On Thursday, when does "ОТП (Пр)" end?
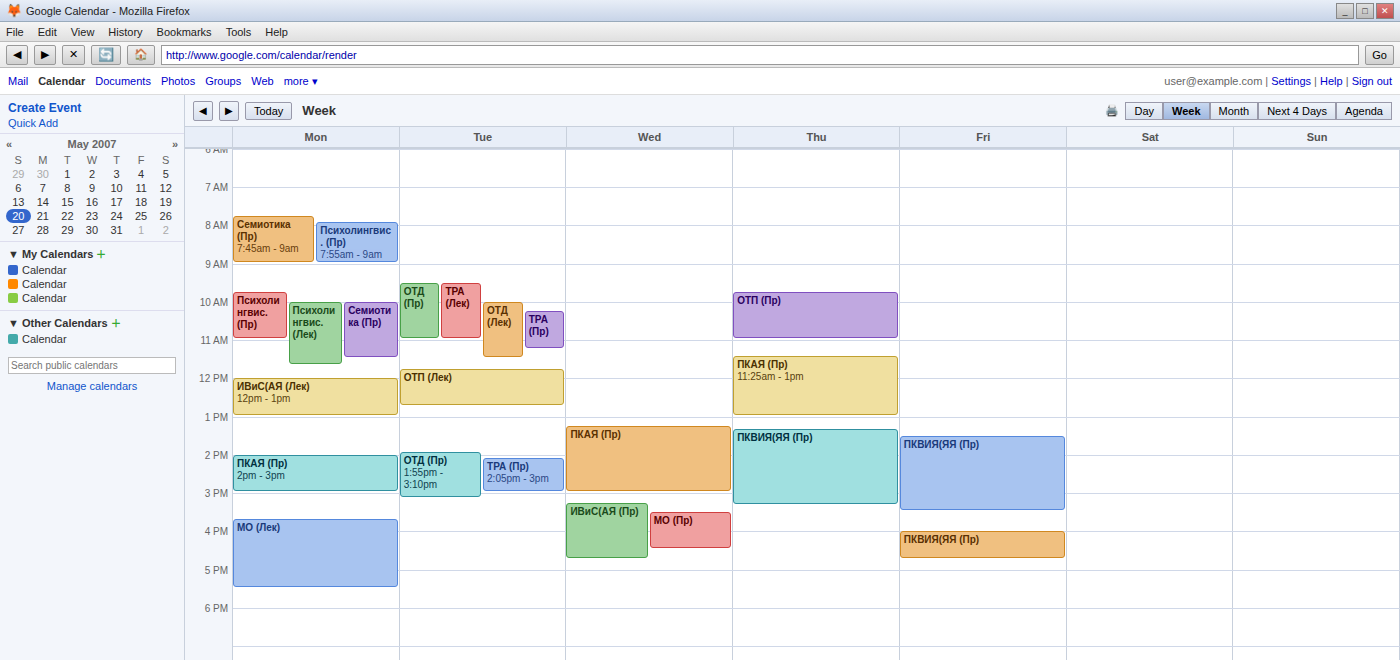
11:00 AM